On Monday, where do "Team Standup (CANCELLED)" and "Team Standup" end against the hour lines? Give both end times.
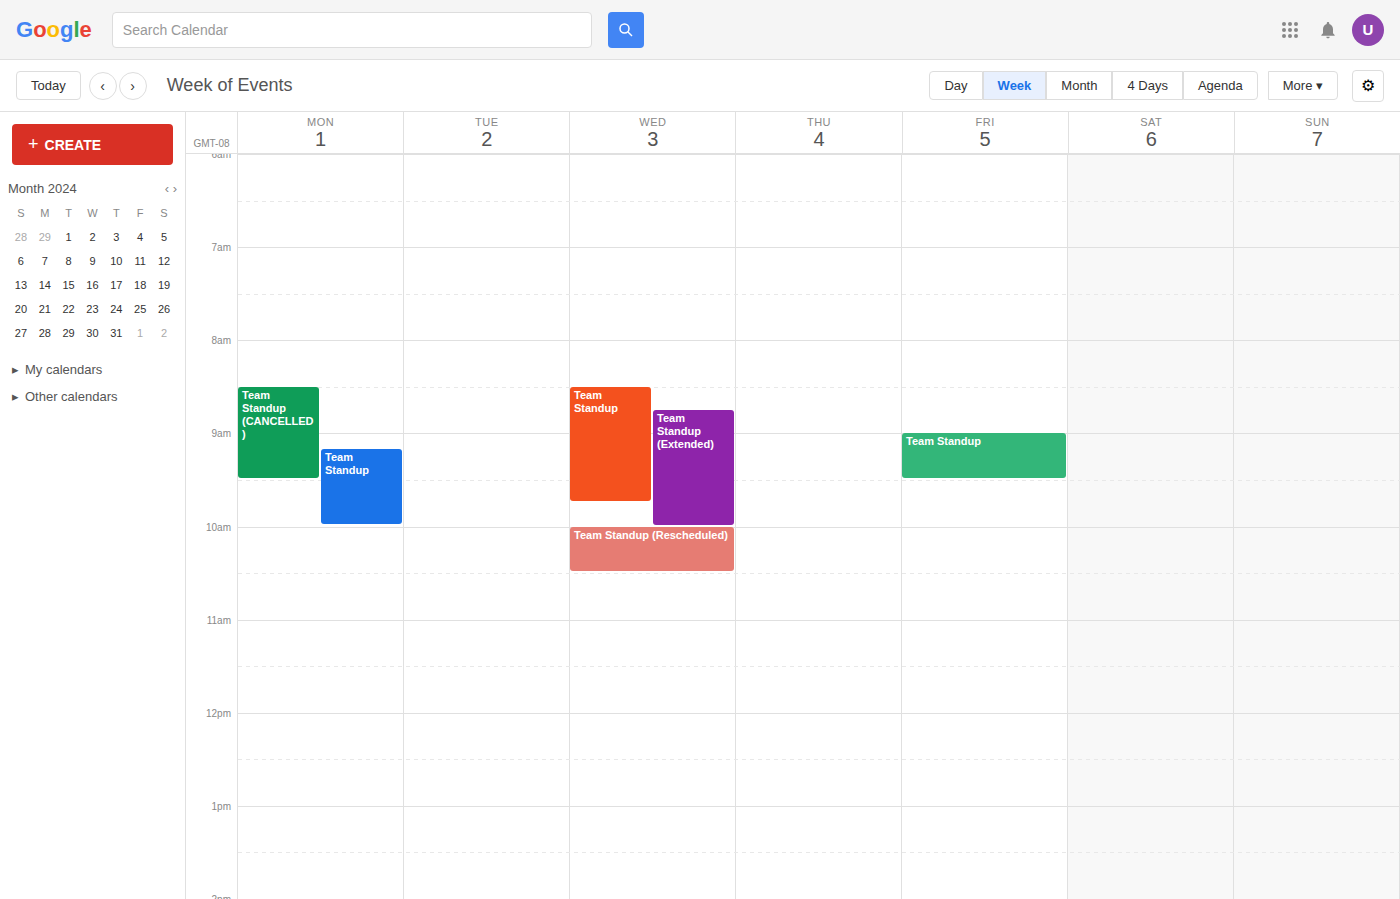
"Team Standup (CANCELLED)": 9:30 AM, halfway between the 9 AM and 10 AM lines. "Team Standup": 10:00 AM, exactly on the 10 AM line.